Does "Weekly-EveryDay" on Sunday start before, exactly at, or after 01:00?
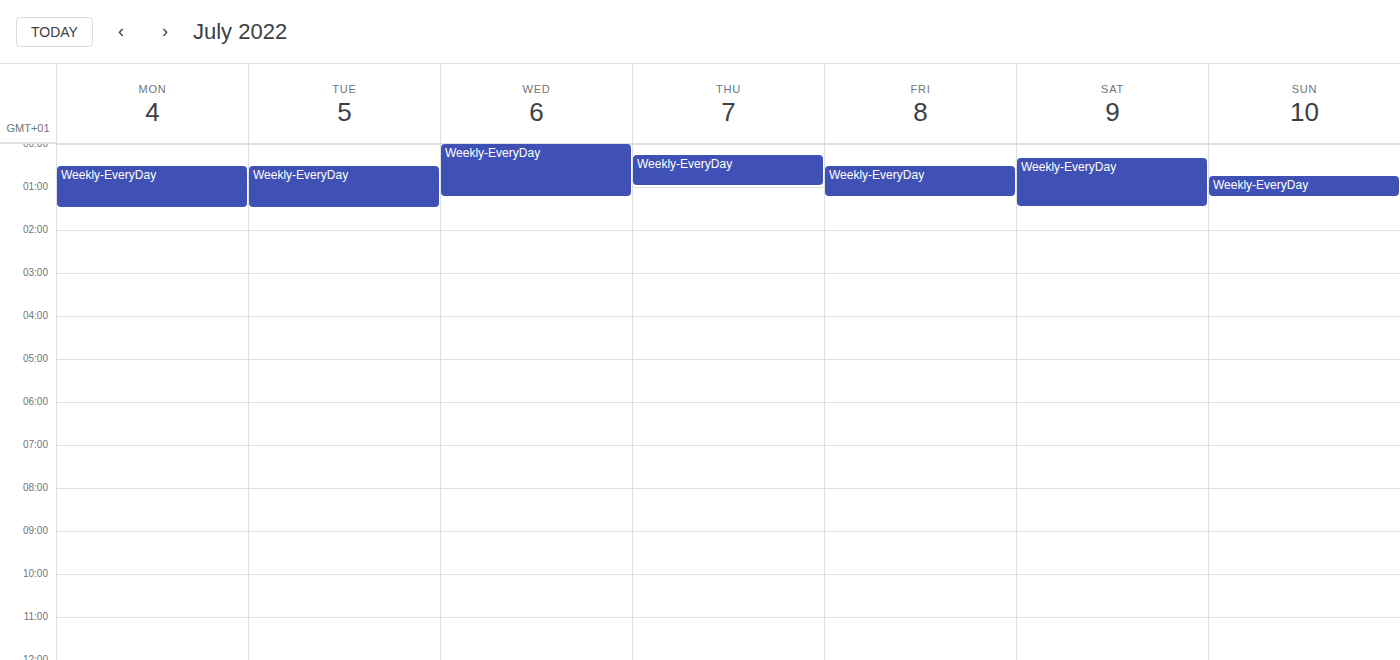
00:45 -- before 01:00, 15 minutes above the 01:00 line.